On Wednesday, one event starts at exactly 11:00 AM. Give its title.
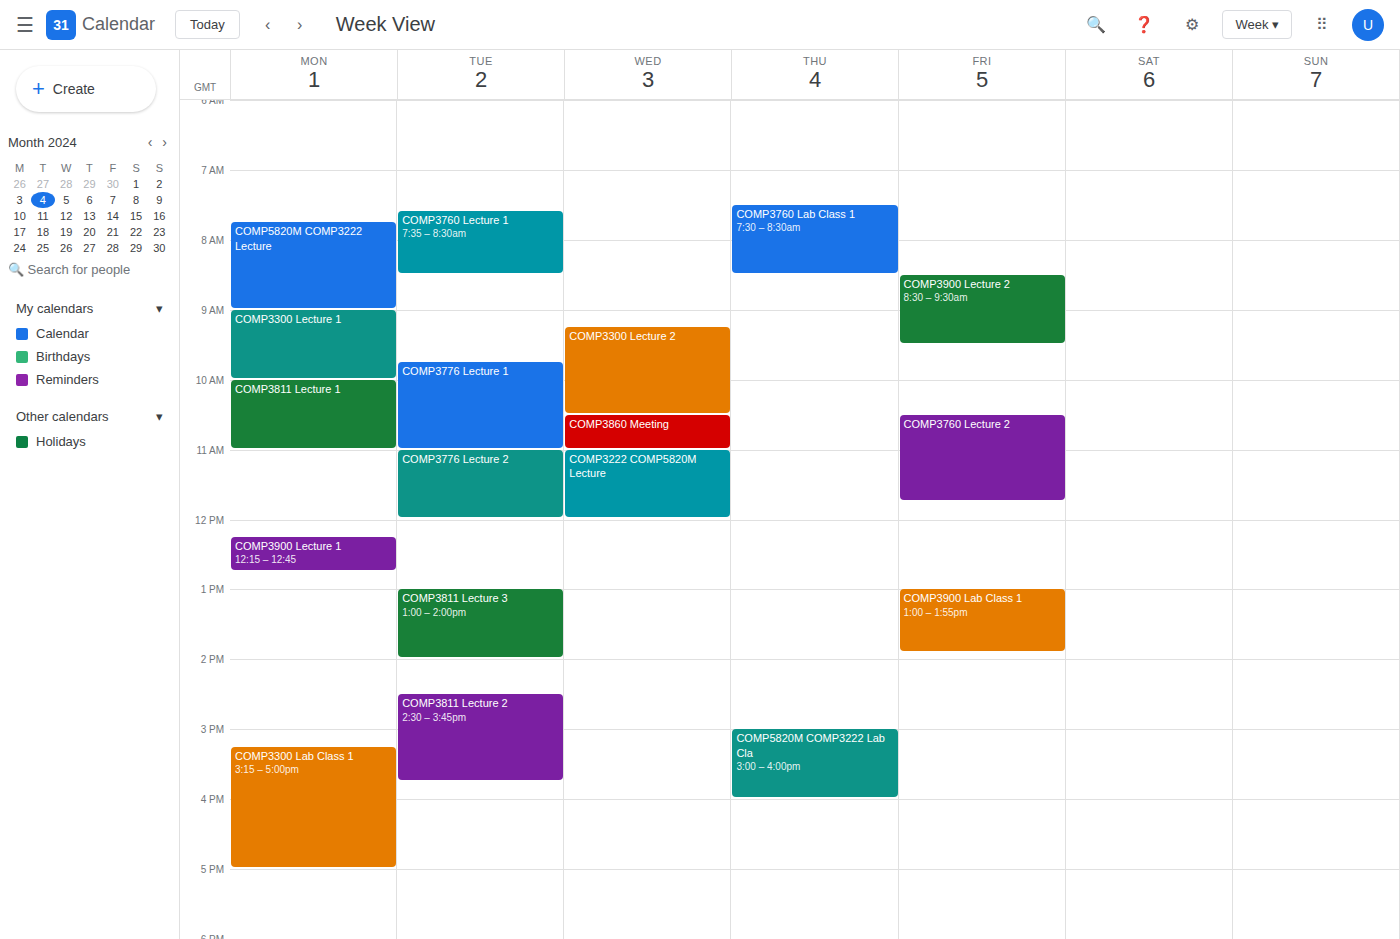
"COMP3222 COMP5820M Lecture"